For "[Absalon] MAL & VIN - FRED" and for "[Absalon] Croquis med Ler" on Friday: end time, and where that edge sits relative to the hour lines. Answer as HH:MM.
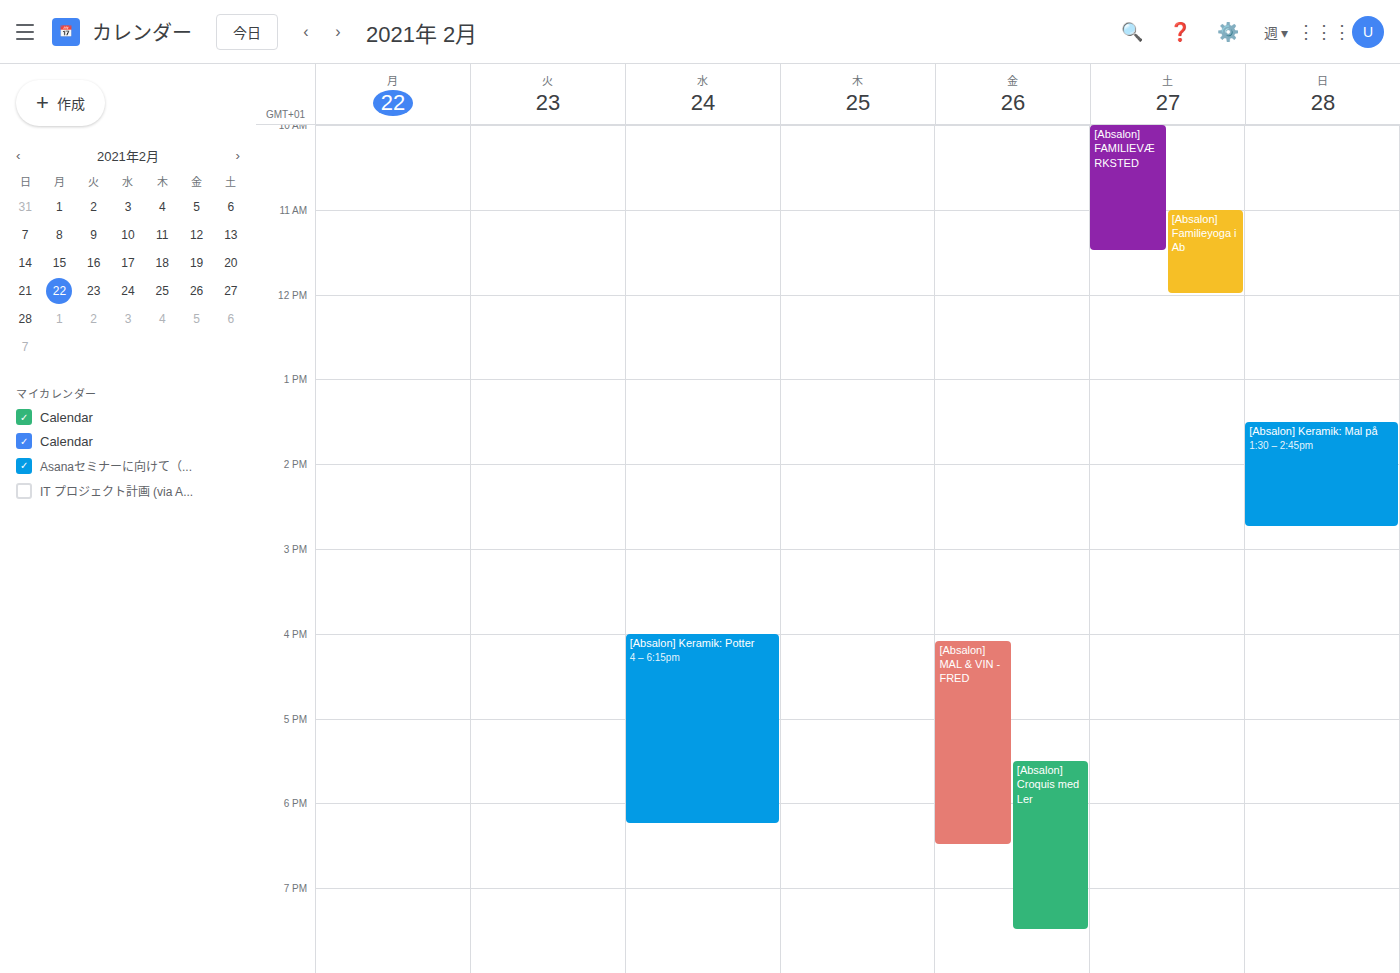
"[Absalon] MAL & VIN - FRED": 18:30, halfway between the 18:00 and 19:00 lines. "[Absalon] Croquis med Ler": 19:30, halfway between the 19:00 and 20:00 lines.